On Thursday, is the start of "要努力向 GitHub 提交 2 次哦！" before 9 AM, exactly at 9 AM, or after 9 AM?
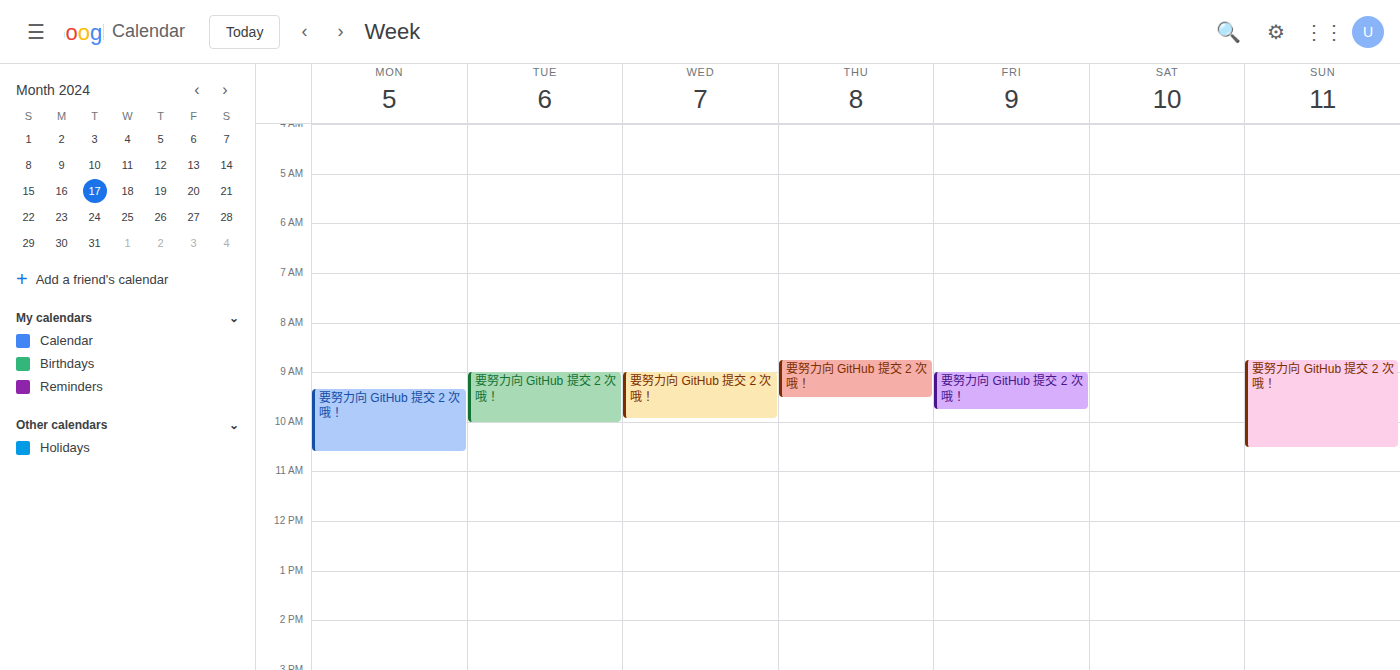
8:45 AM -- before 9 AM, 15 minutes above the 9 AM line.